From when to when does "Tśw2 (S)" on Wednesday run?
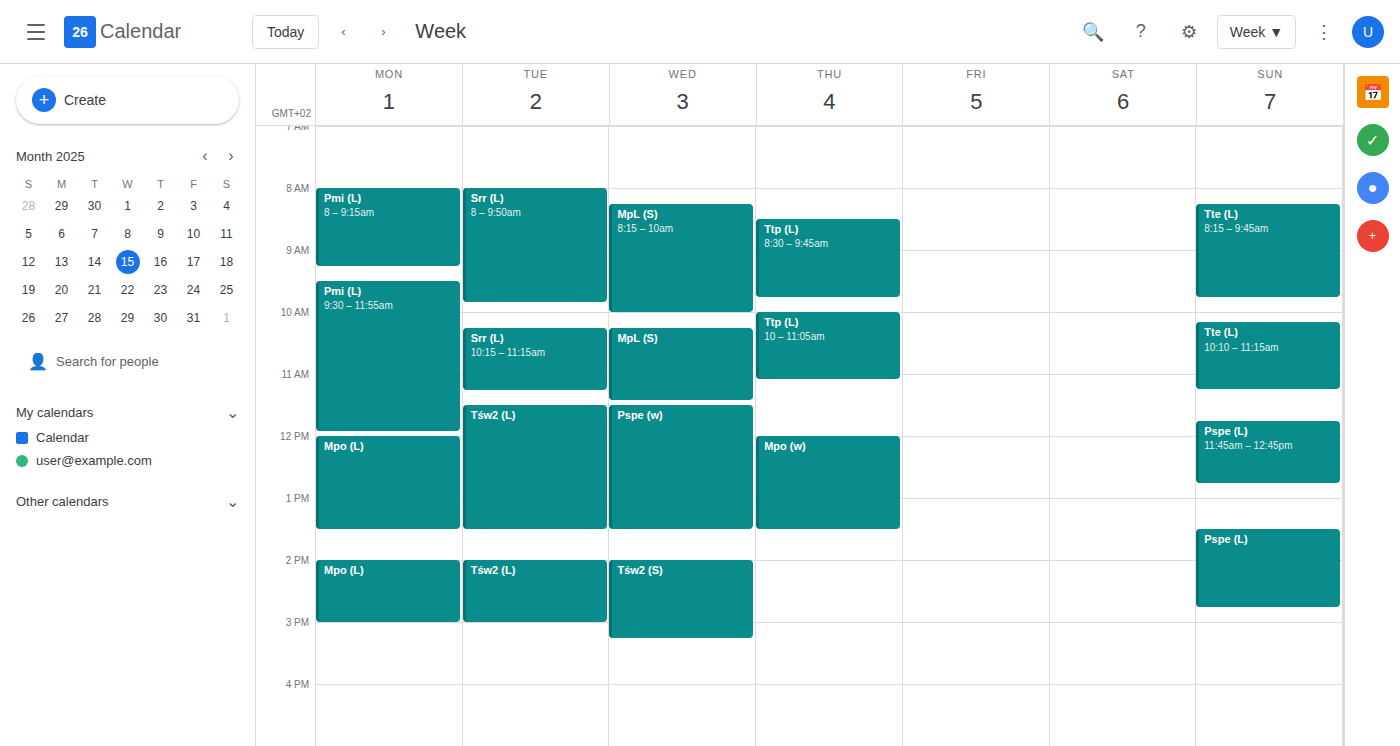
2:00 PM to 3:15 PM